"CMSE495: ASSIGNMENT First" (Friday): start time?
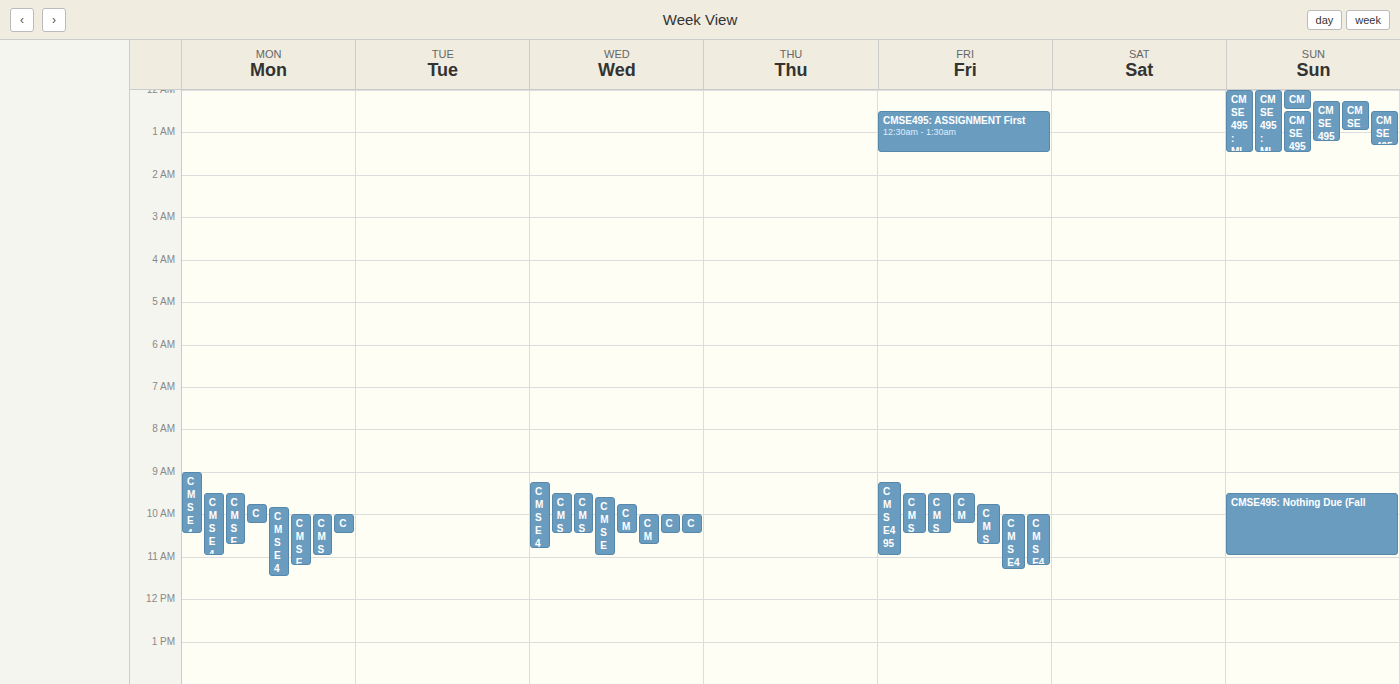
12:30 AM